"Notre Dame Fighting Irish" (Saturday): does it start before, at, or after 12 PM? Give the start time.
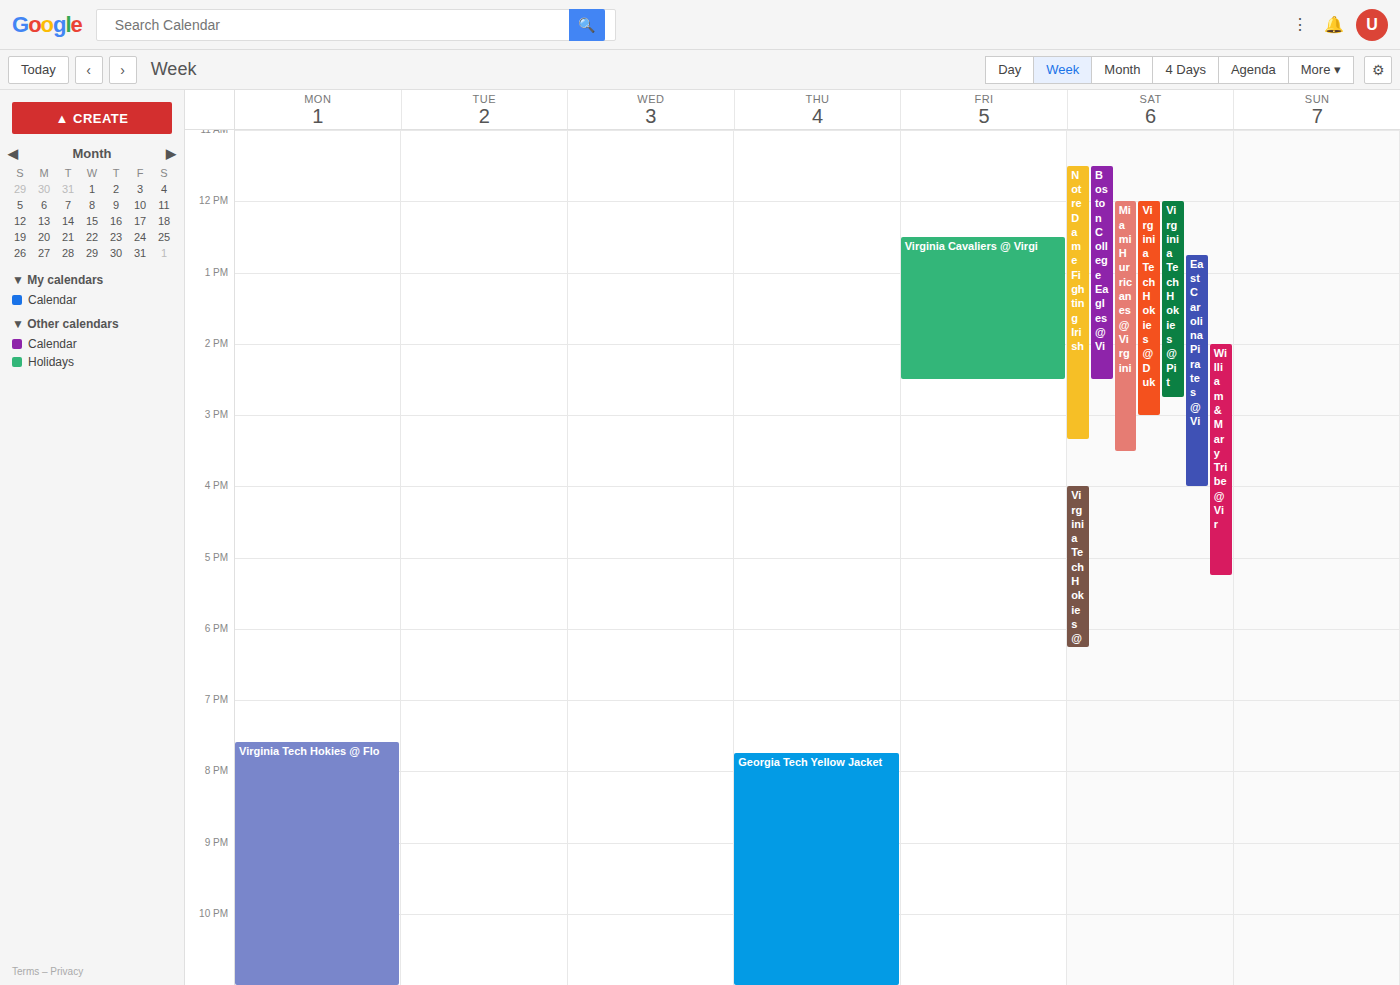
11:30 AM -- before 12 PM, 30 minutes above the 12 PM line.